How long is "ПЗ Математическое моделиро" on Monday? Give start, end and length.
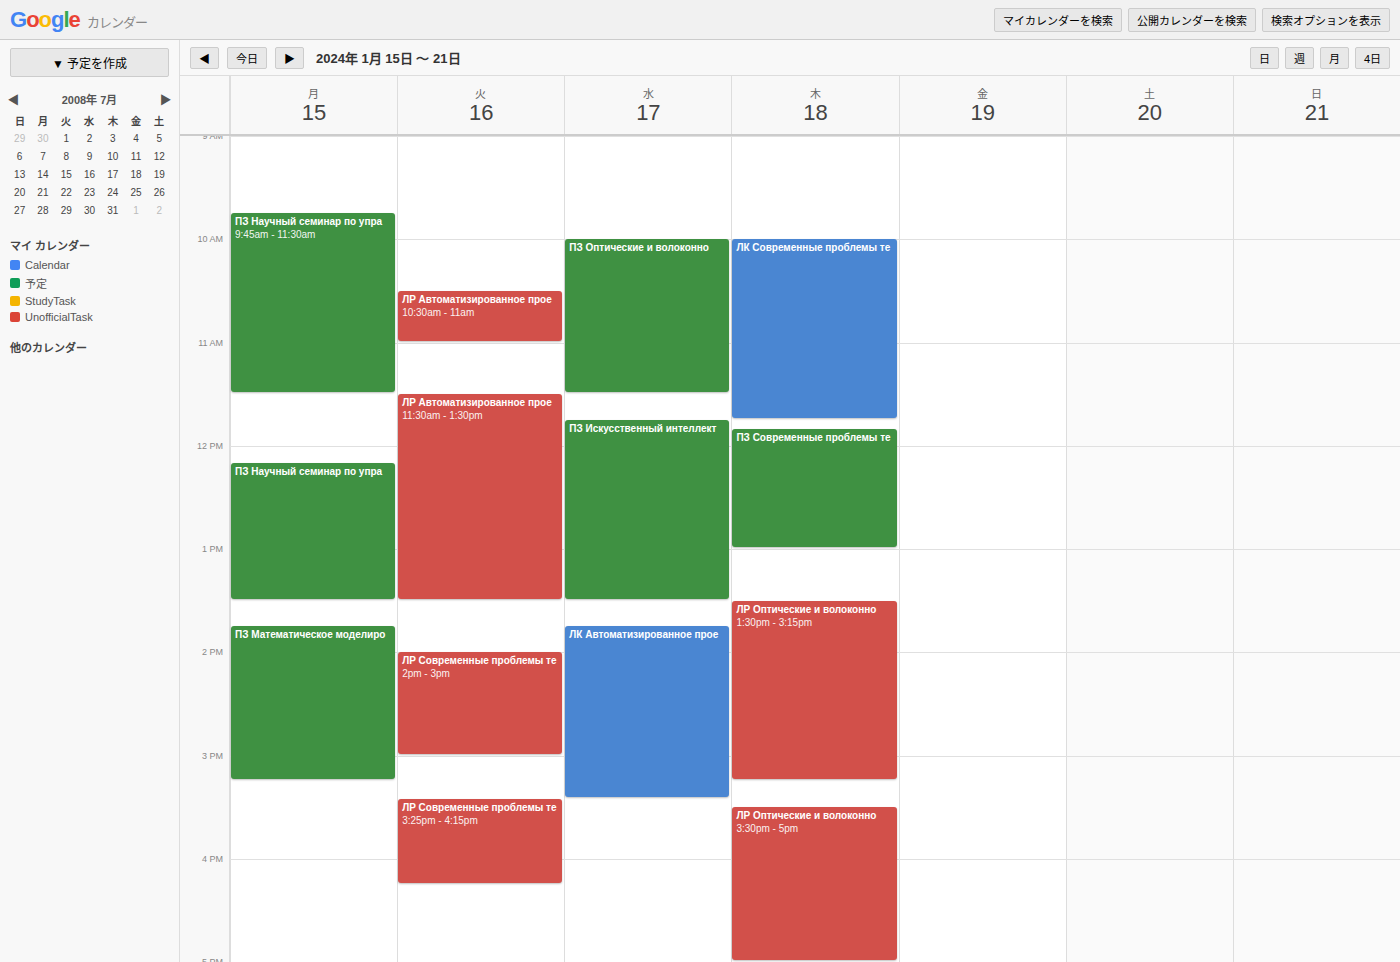
1:45 PM to 3:15 PM, 1 hour 30 minutes